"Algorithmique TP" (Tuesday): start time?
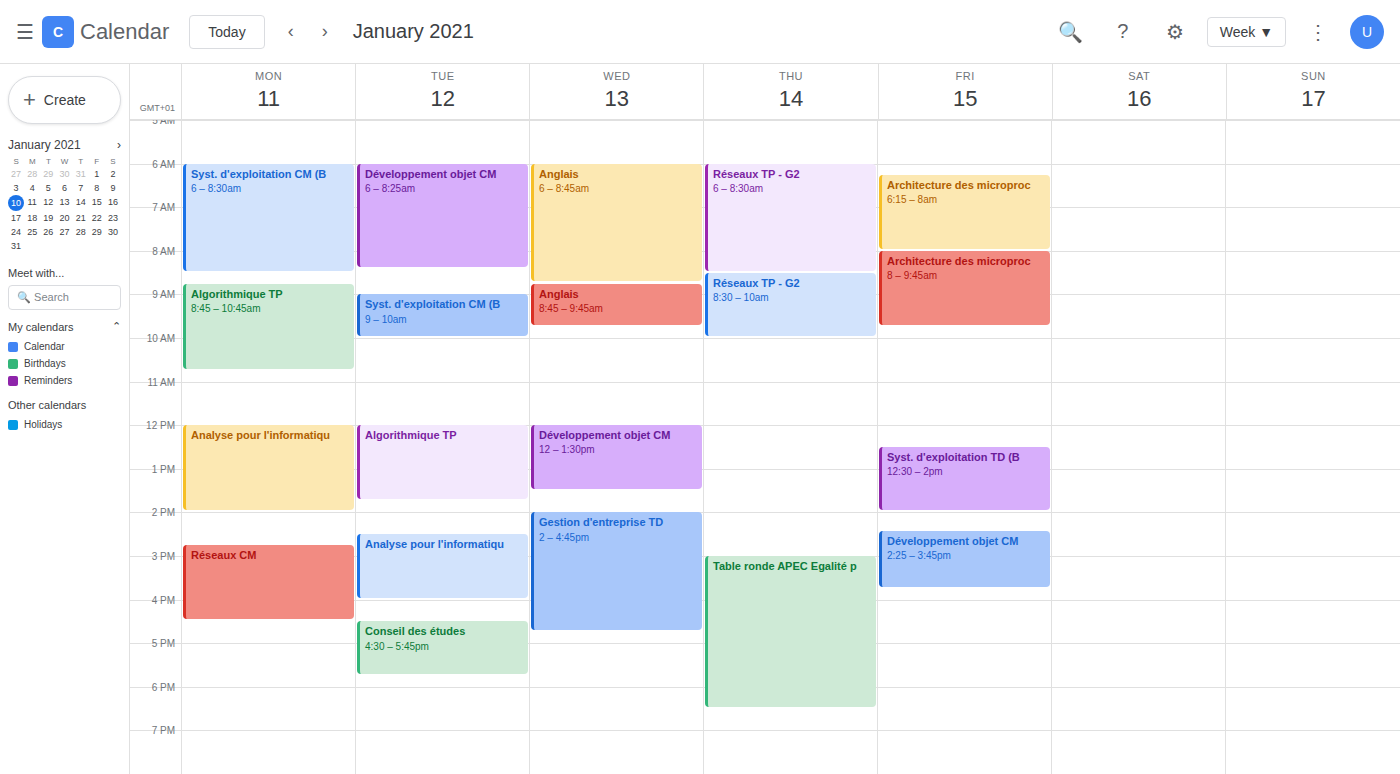
12:00 PM